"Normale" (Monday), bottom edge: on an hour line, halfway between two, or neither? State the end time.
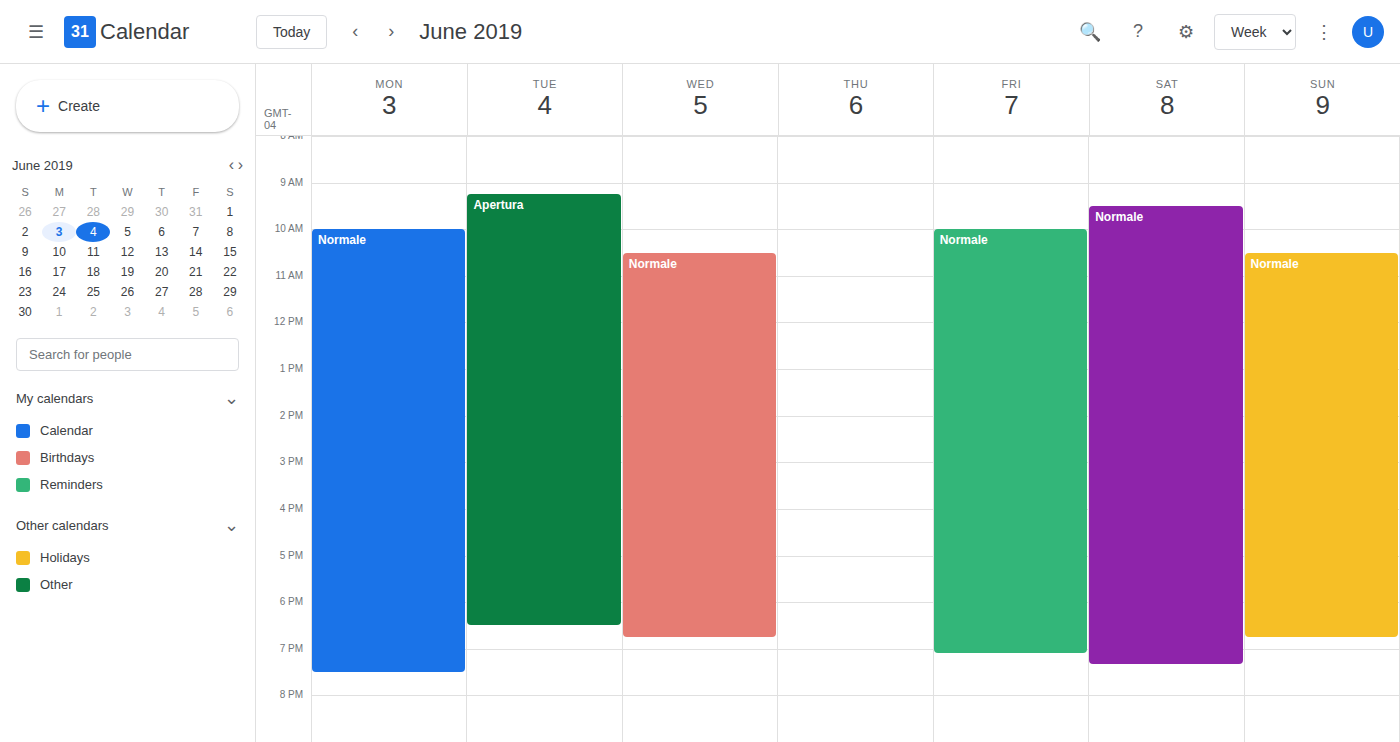
7:30 PM -- halfway between the 7 PM and 8 PM lines.